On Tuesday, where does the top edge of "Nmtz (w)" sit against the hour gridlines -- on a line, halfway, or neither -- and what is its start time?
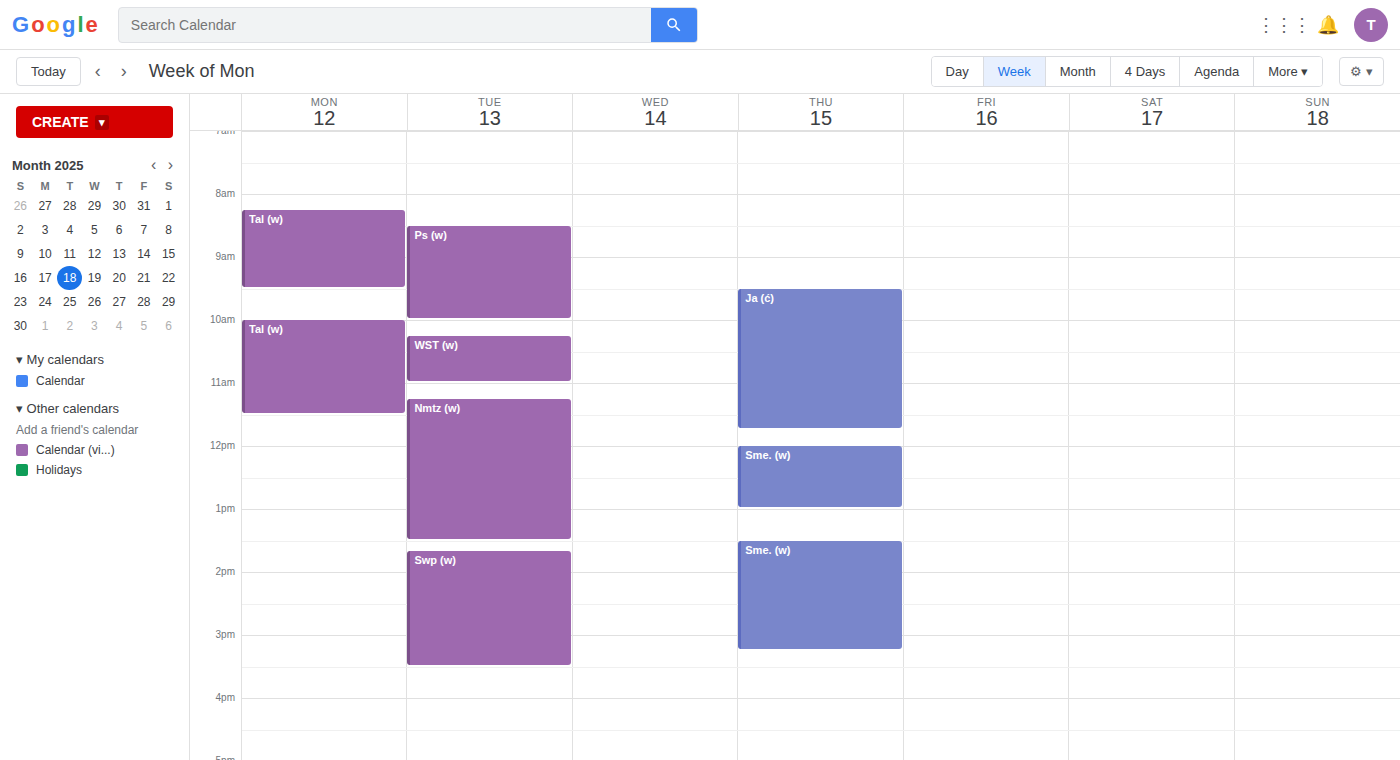
11:15 AM -- neither: a quarter of the way from the 11 AM line to the 12 PM line.